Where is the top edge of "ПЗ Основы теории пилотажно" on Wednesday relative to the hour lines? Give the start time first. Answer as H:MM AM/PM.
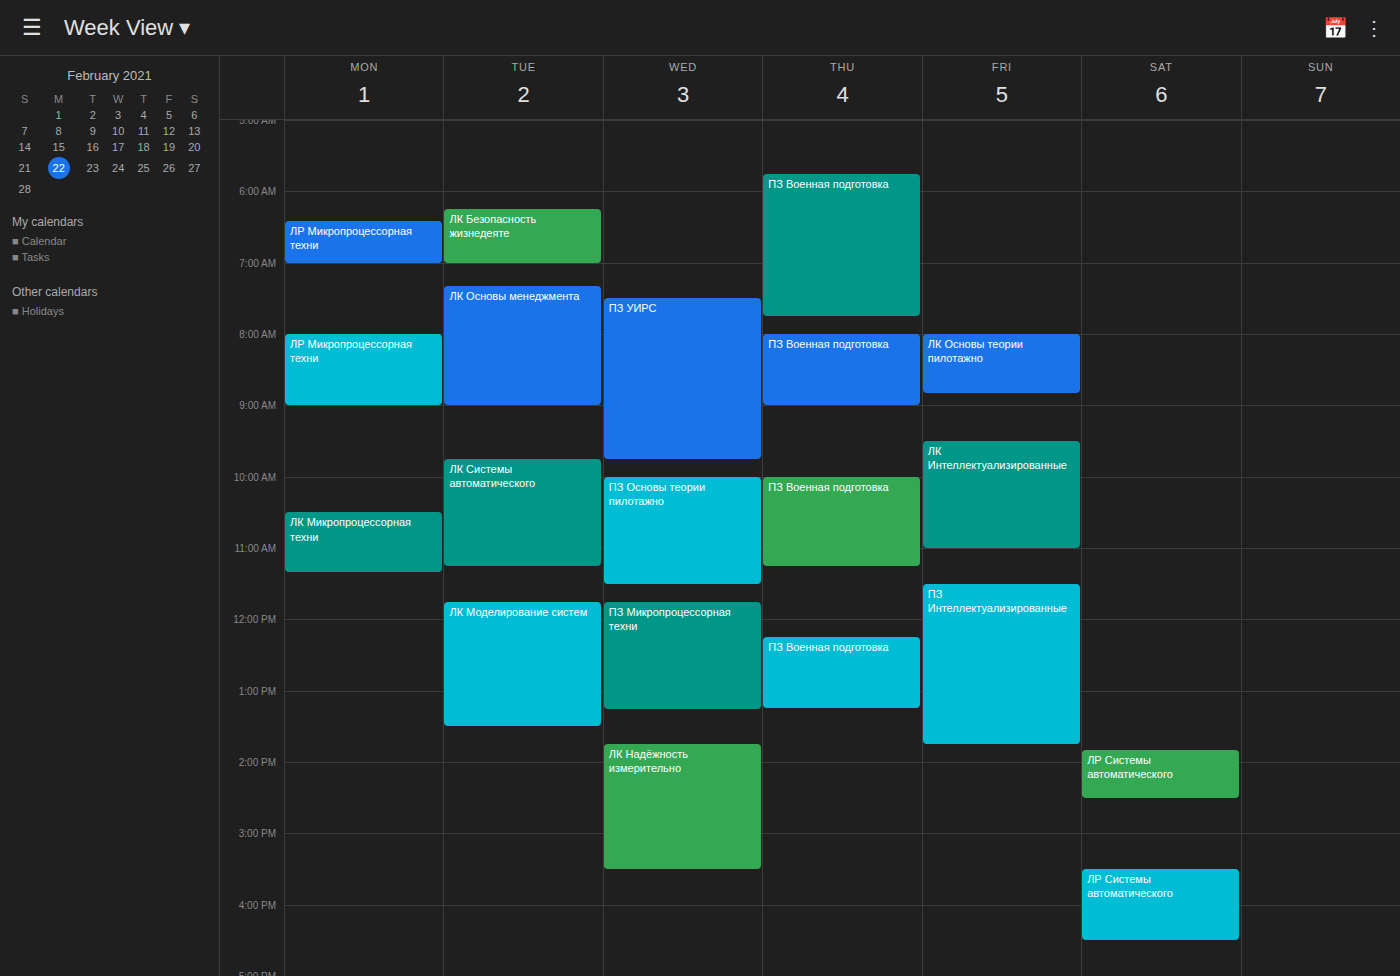
10:00 AM -- exactly on the 10 AM line.